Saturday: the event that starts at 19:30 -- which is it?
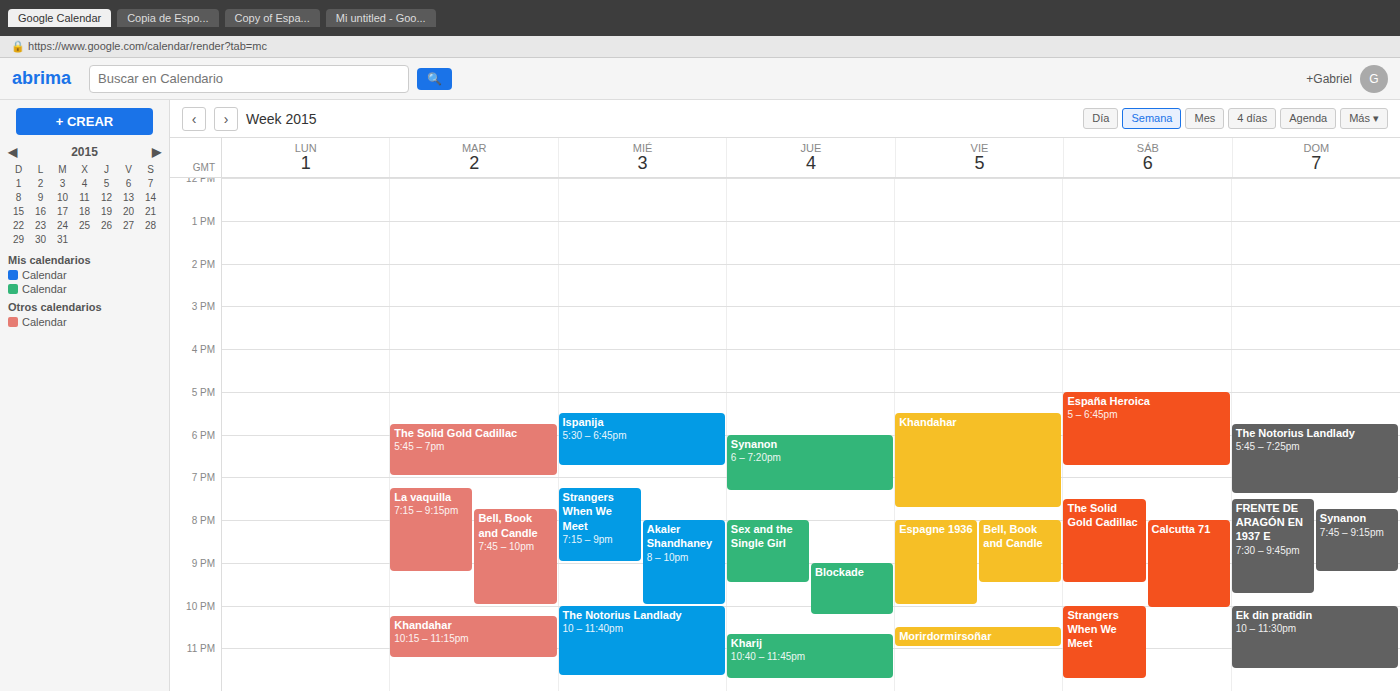
"The Solid Gold Cadillac"